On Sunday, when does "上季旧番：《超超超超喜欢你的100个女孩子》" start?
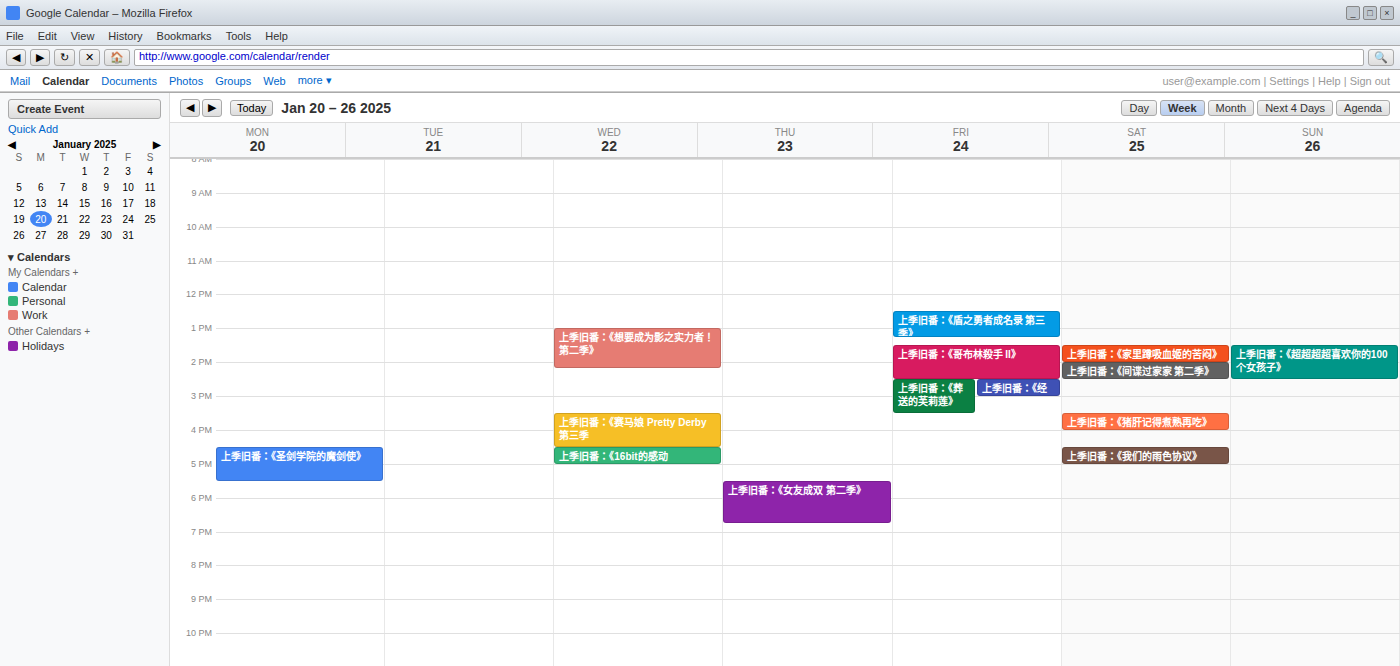
13:30